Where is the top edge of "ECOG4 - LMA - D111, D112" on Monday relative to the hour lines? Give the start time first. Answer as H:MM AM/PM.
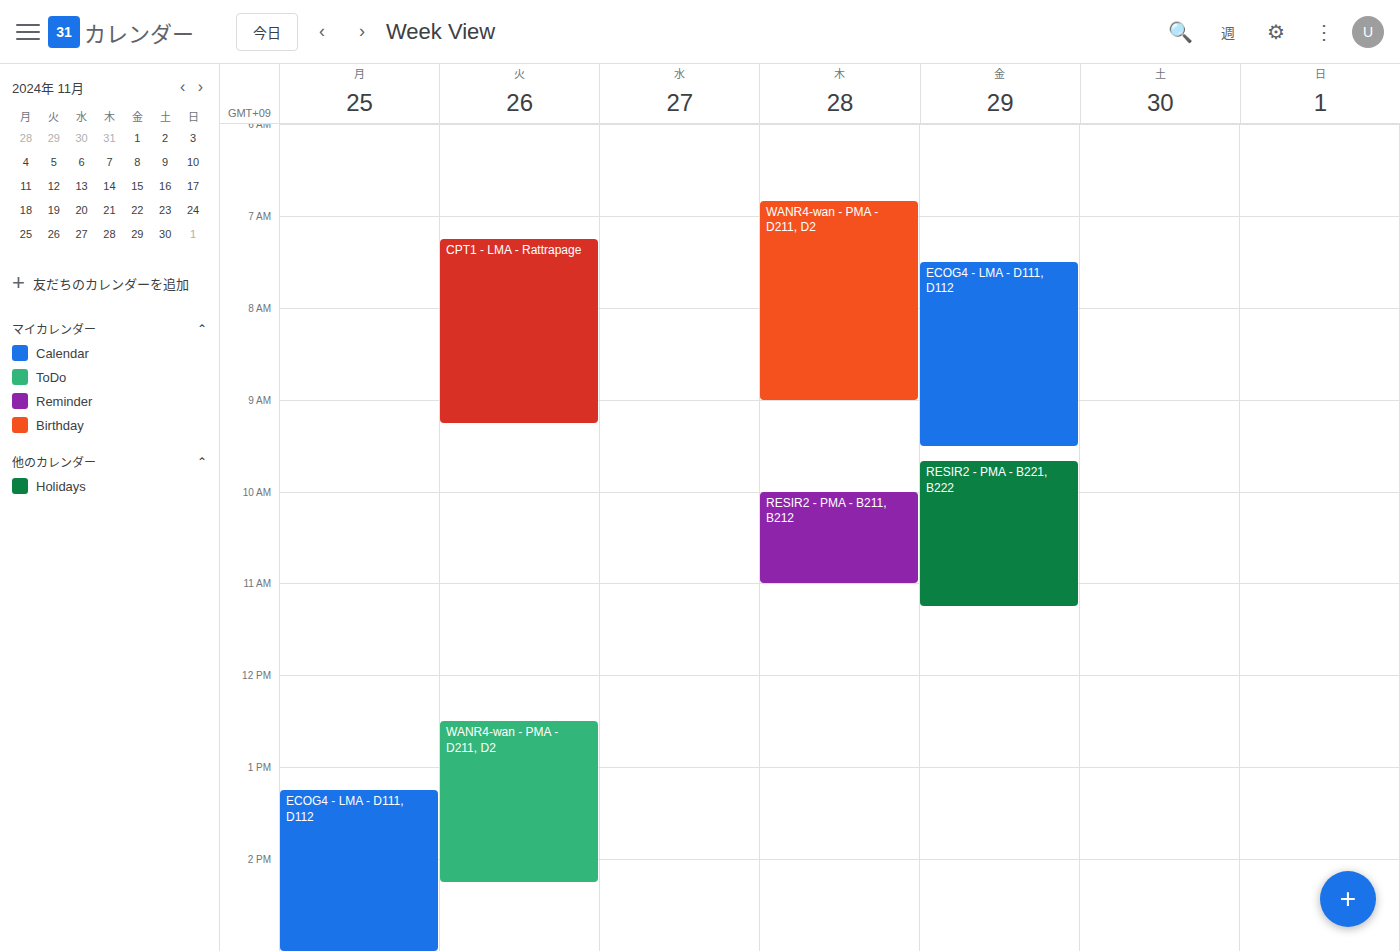
1:15 PM -- neither: a quarter of the way from the 1 PM line to the 2 PM line.